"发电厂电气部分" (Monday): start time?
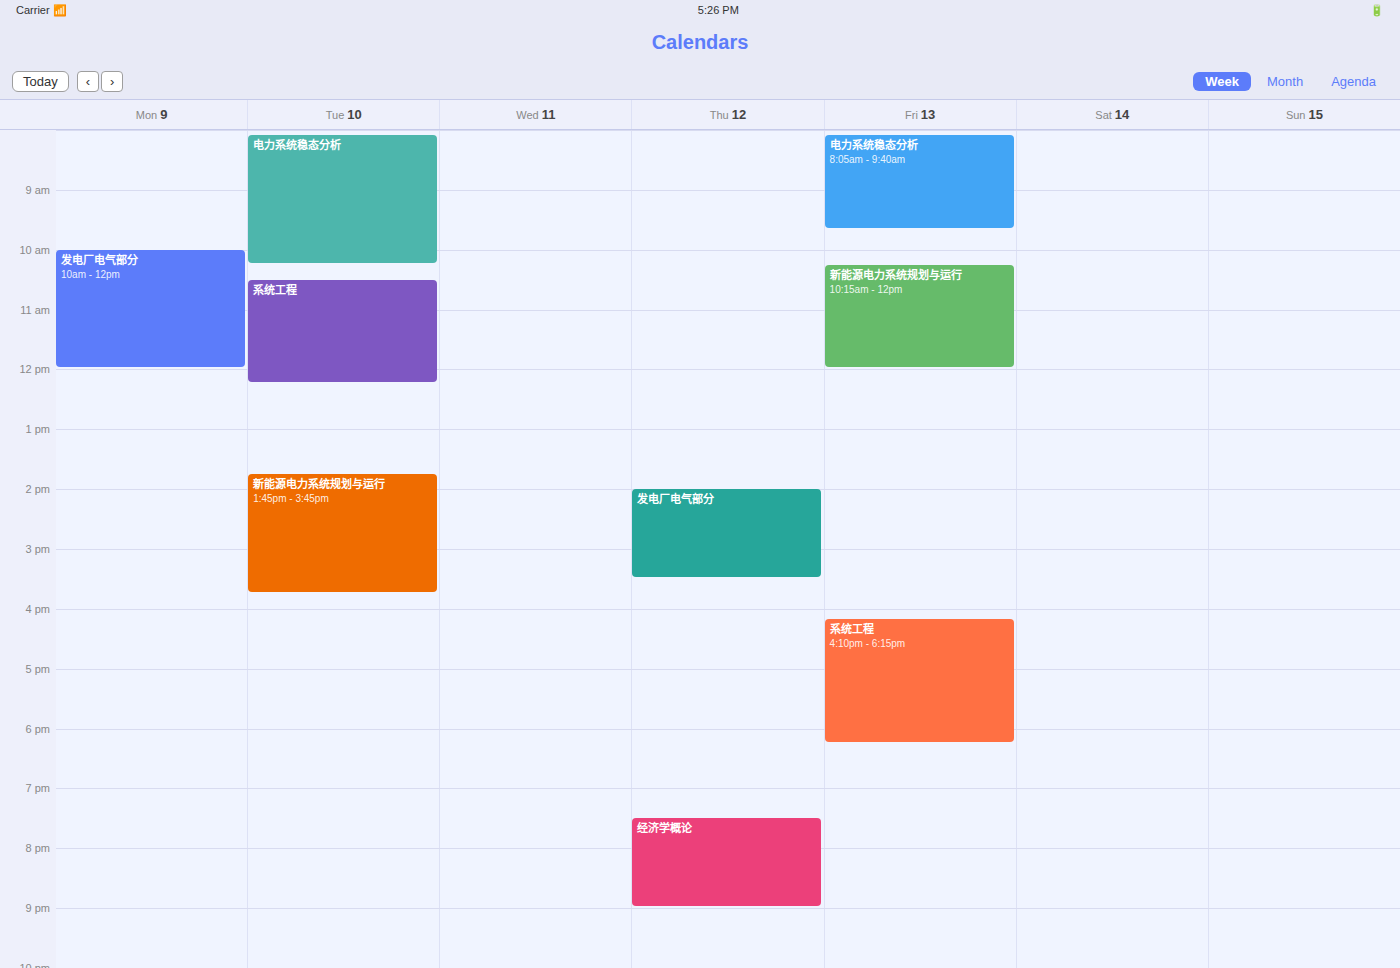
10:00